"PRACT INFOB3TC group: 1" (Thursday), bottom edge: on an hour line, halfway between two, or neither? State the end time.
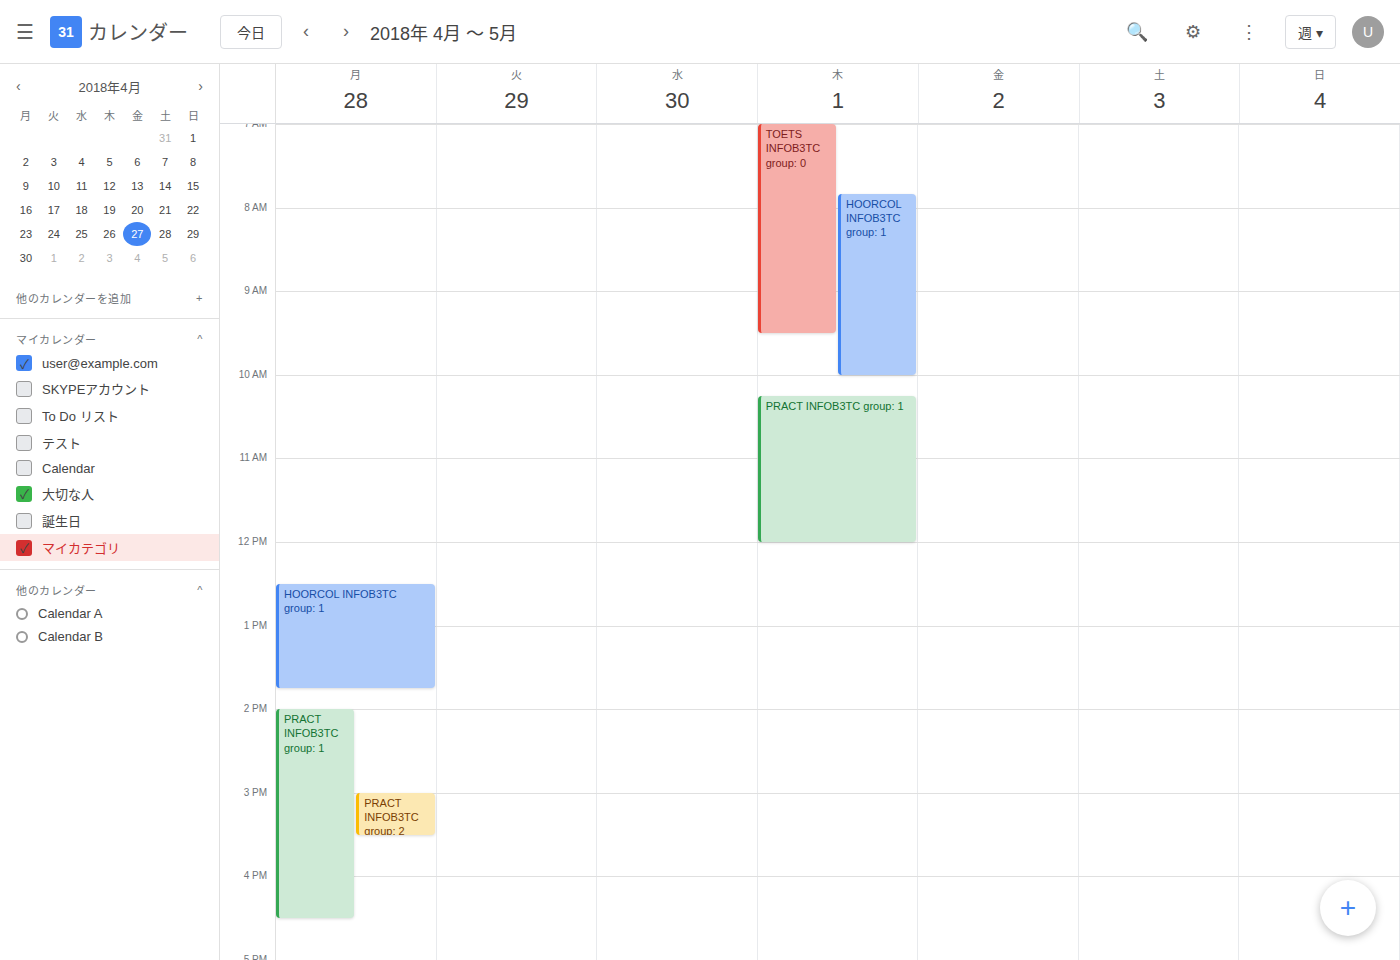
12:00 PM -- exactly on the 12 PM line.